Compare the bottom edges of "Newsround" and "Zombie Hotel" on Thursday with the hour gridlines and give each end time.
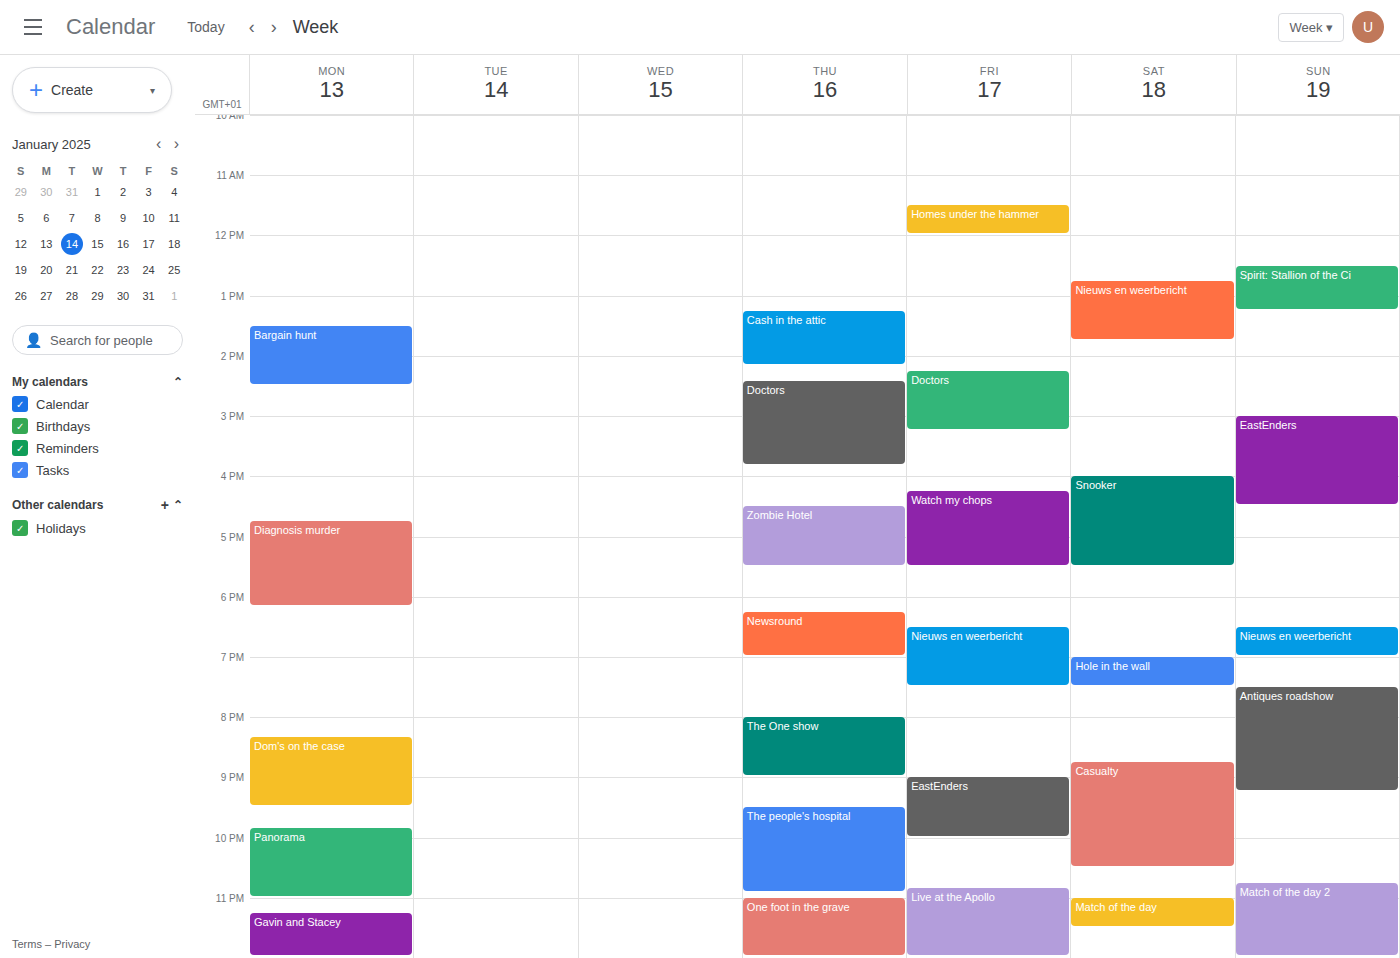
"Newsround": 7:00 PM, exactly on the 7 PM line. "Zombie Hotel": 5:30 PM, halfway between the 5 PM and 6 PM lines.